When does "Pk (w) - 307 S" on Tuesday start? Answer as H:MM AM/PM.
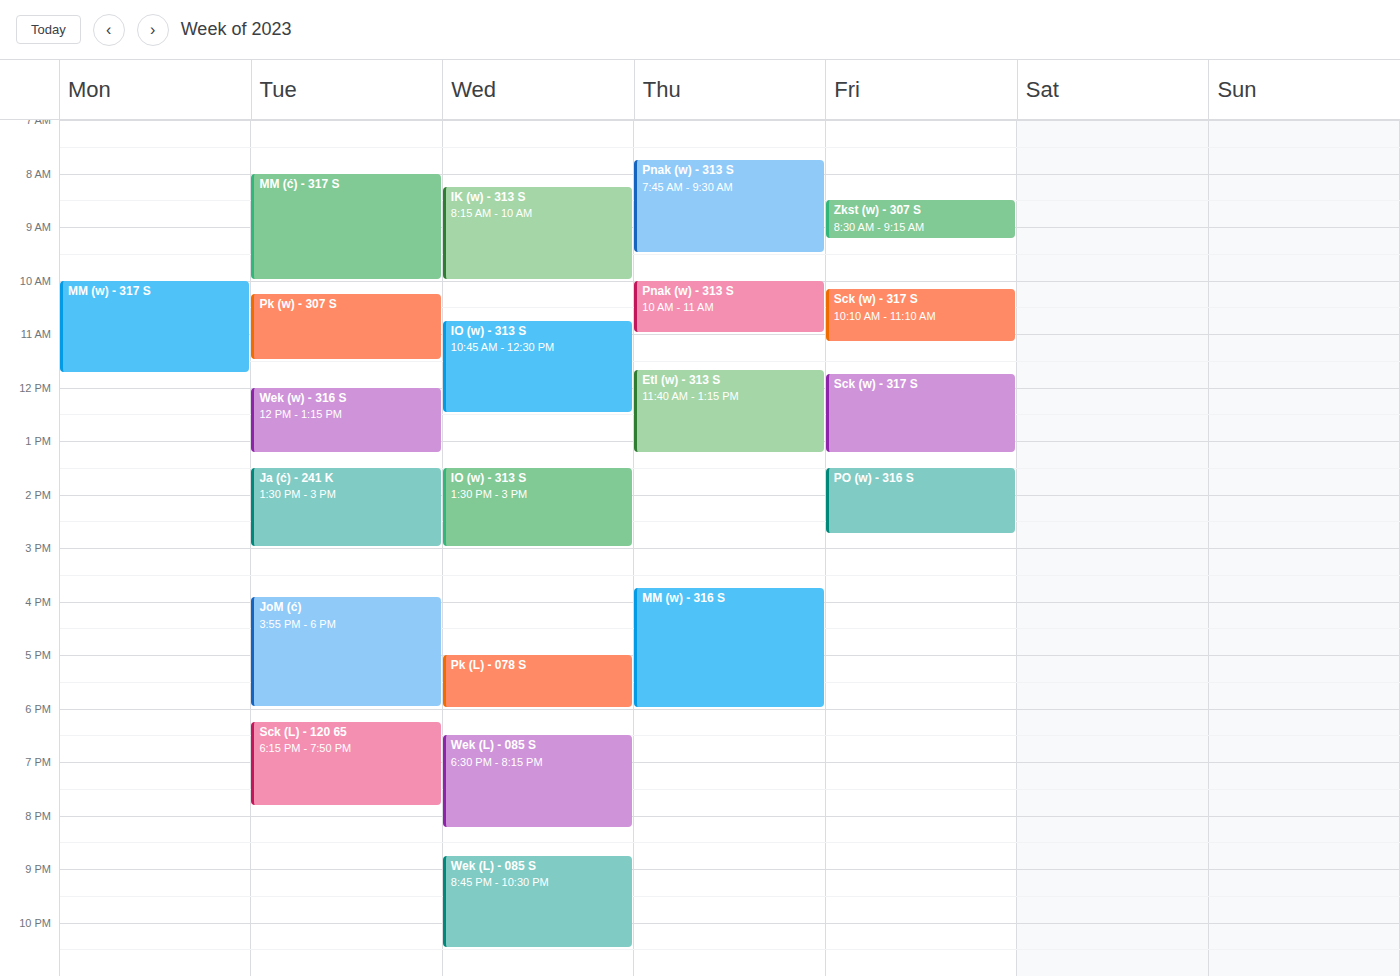
10:15 AM